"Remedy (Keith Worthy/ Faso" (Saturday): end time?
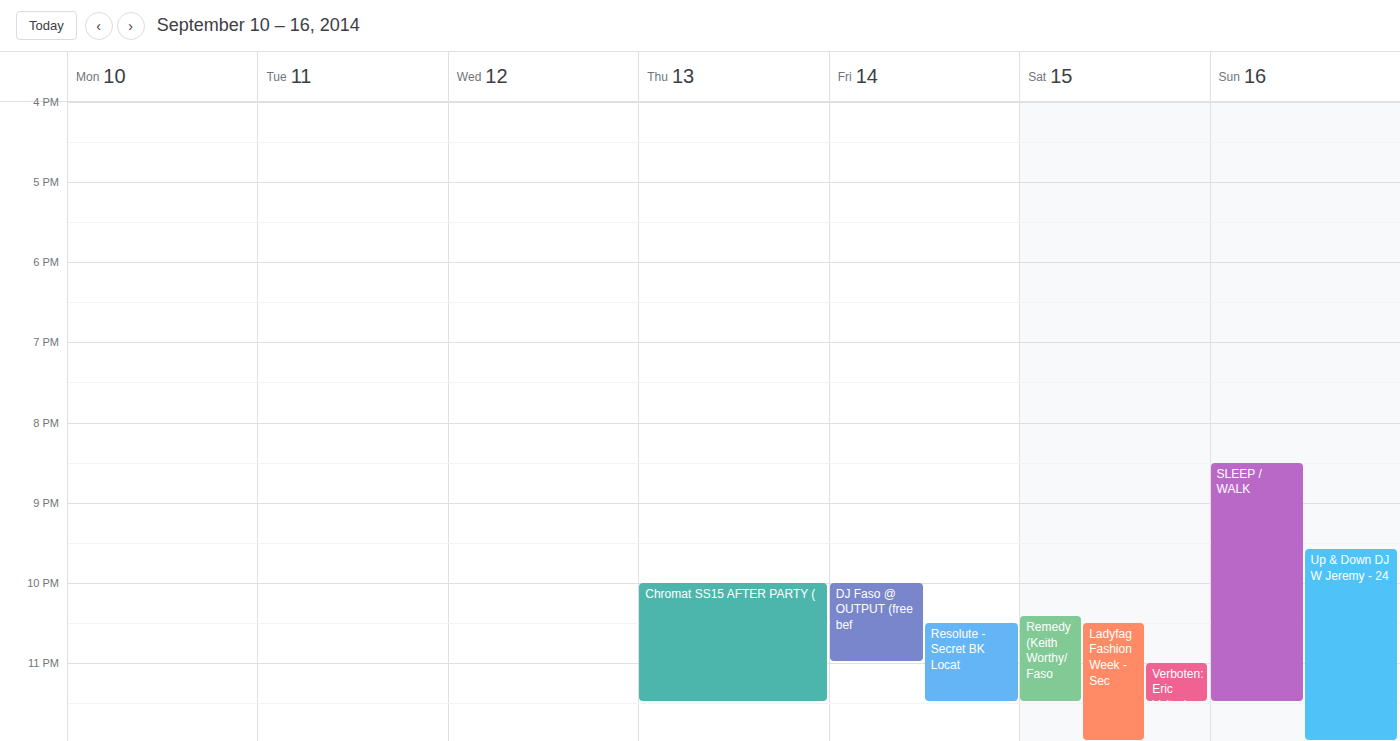
11:30 PM